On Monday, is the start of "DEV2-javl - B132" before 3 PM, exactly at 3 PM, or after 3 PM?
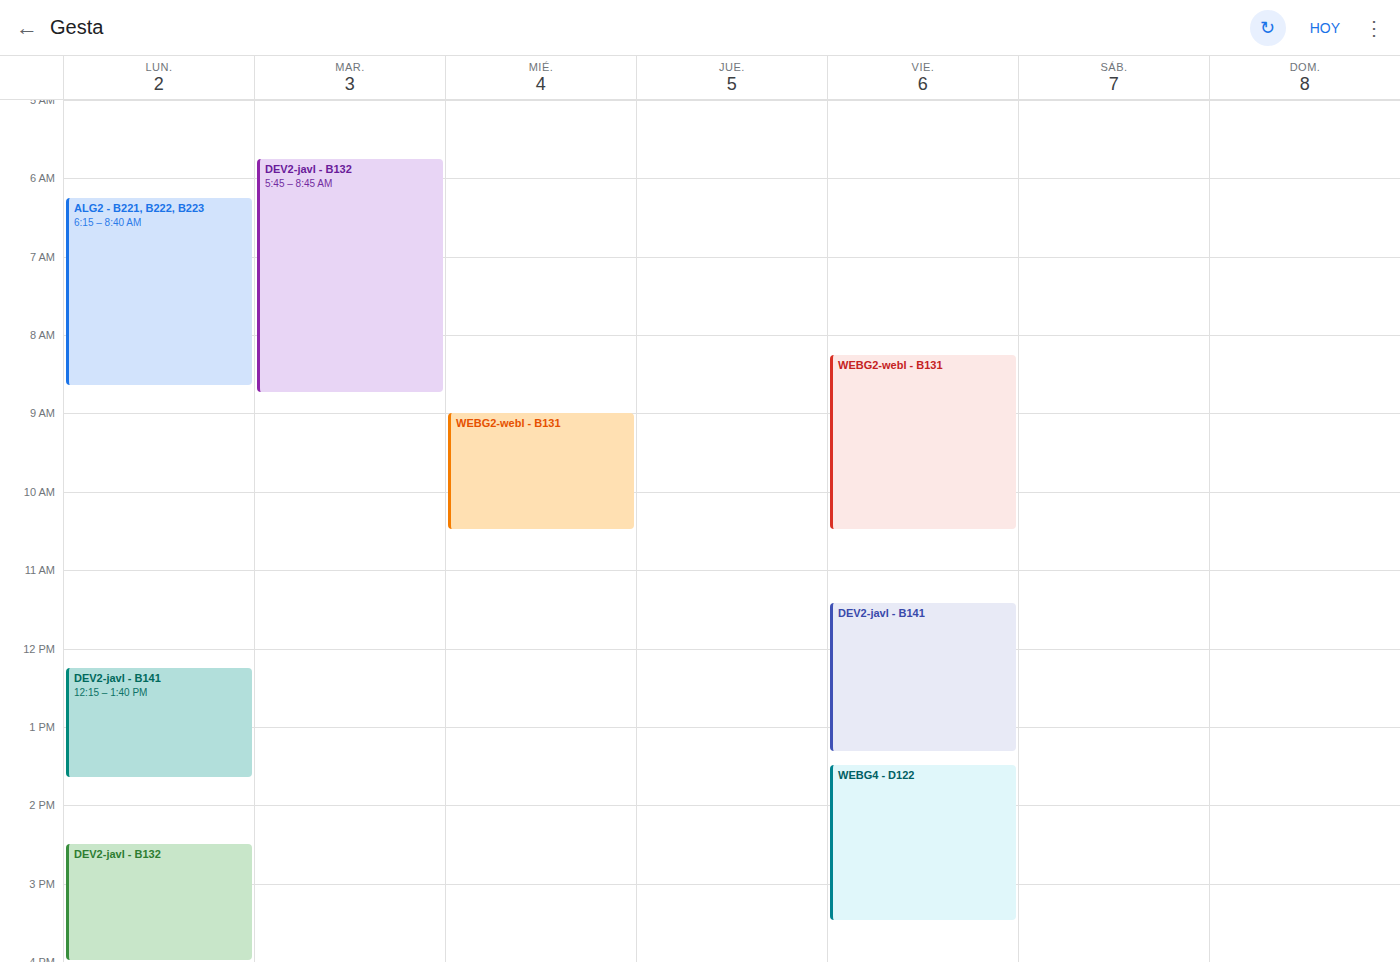
2:30 PM -- before 3 PM, 30 minutes above the 3 PM line.